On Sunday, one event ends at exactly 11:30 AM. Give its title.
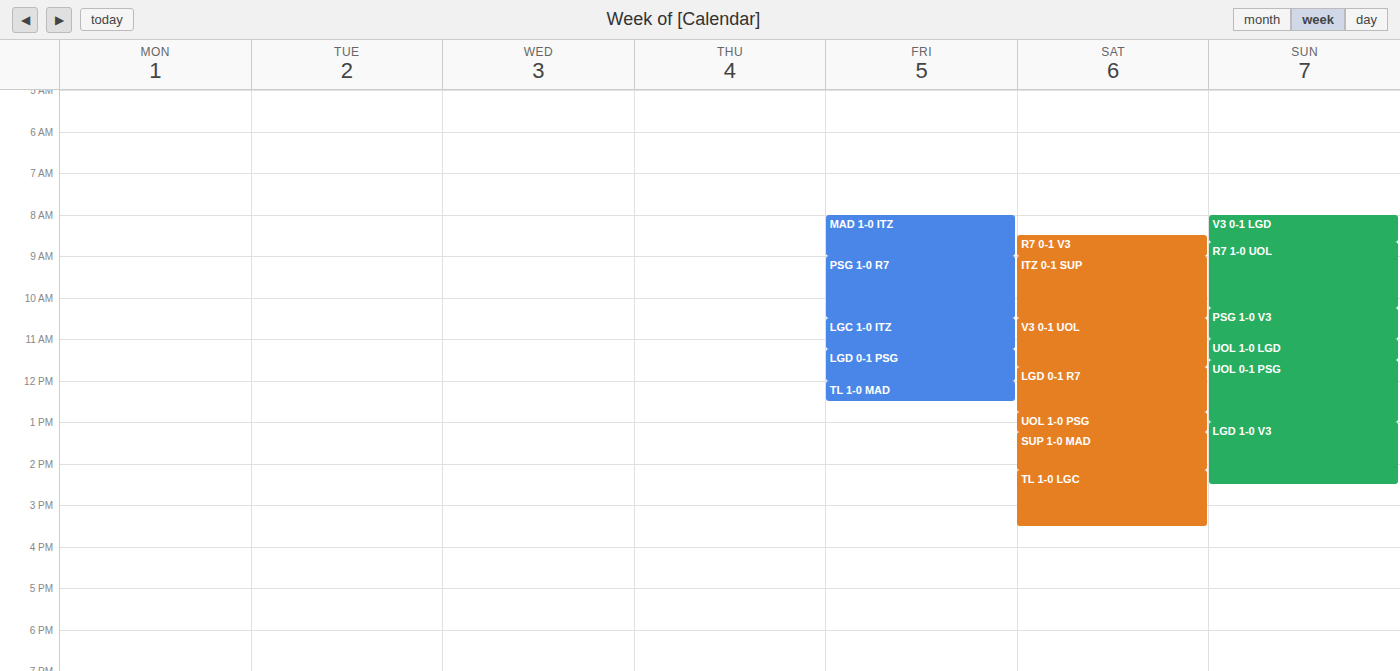
"UOL 1-0 LGD"